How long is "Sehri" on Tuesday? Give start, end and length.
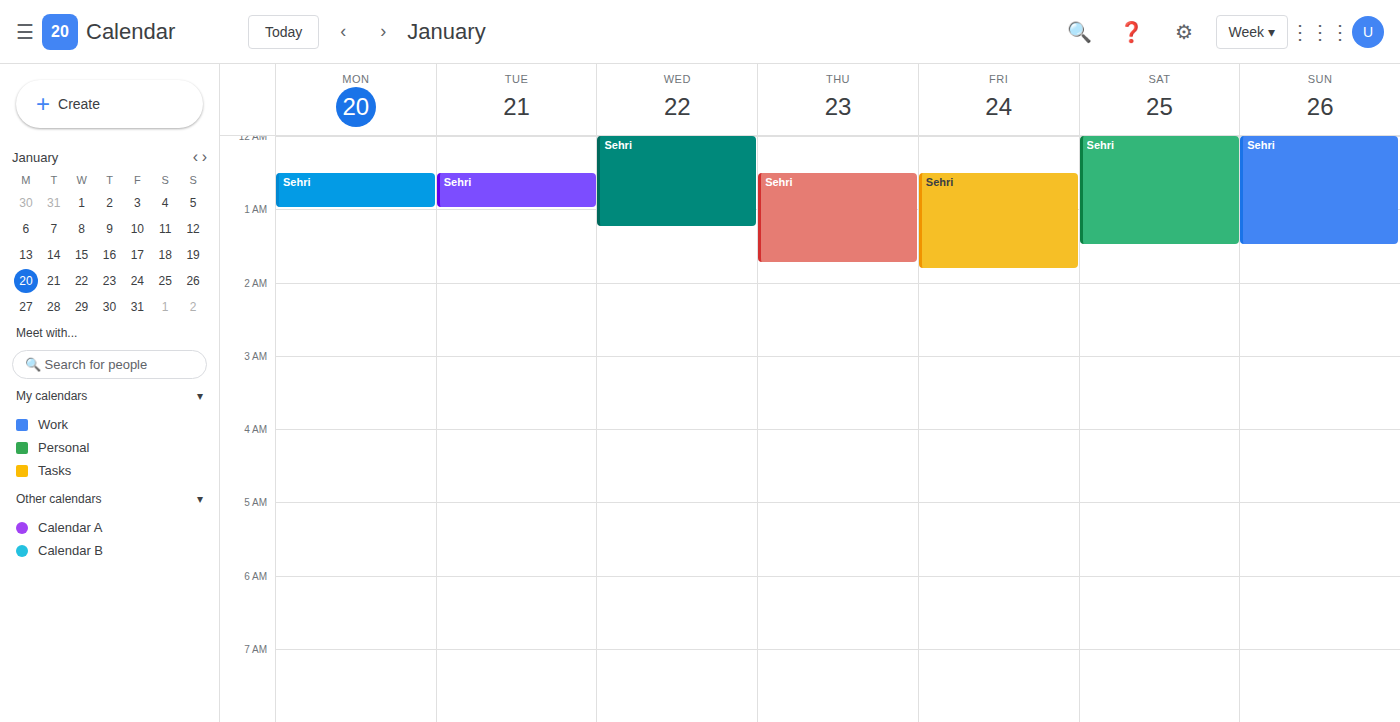
12:30 AM to 1:00 AM, 30 minutes